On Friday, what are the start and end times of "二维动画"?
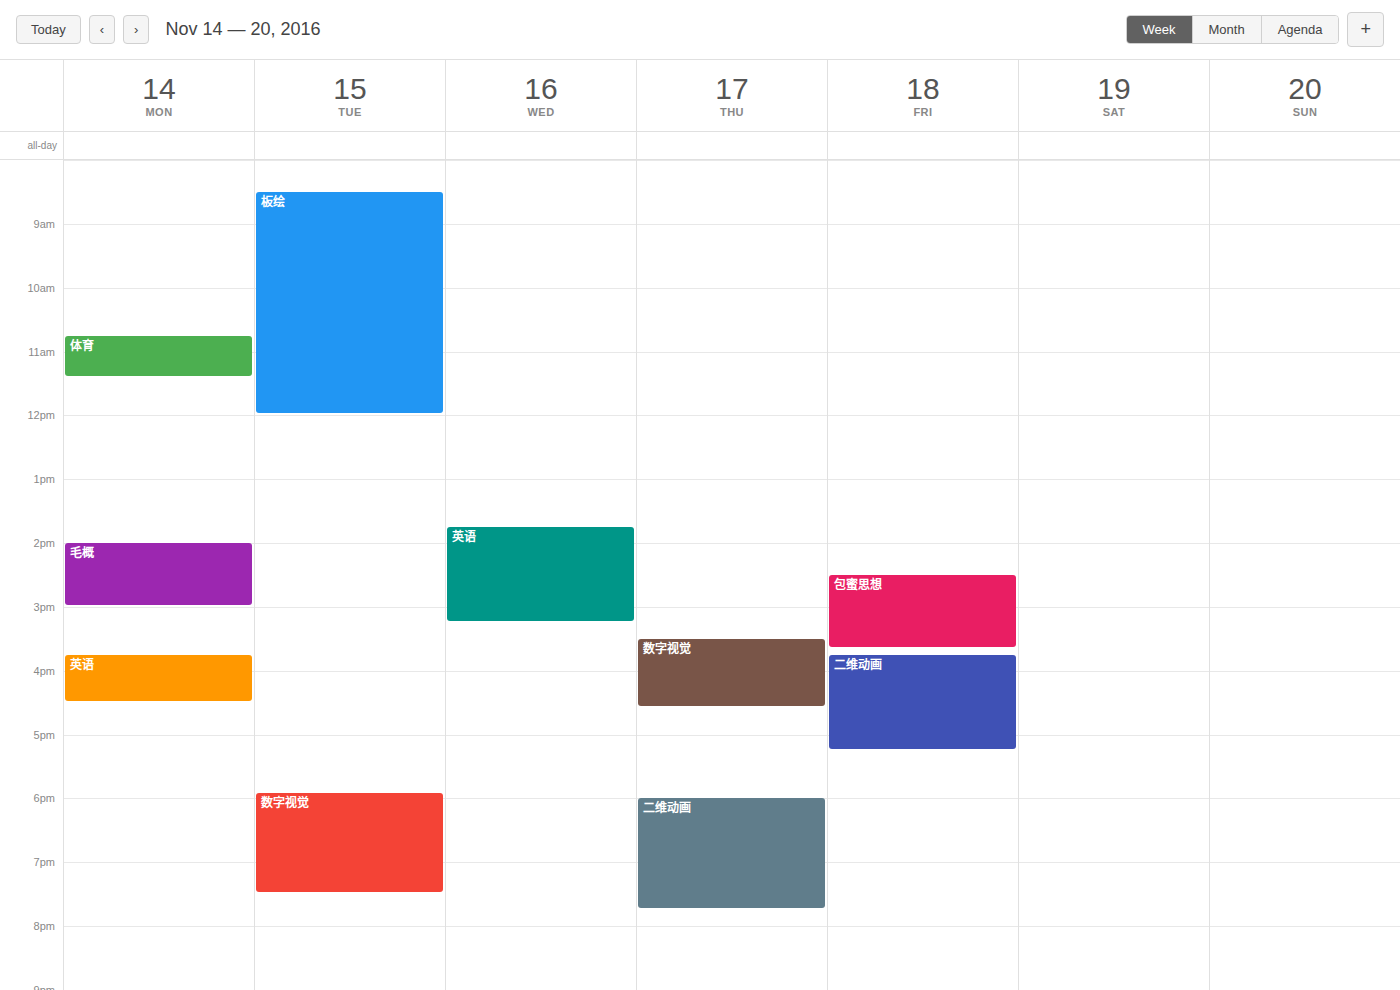
3:45 PM to 5:15 PM